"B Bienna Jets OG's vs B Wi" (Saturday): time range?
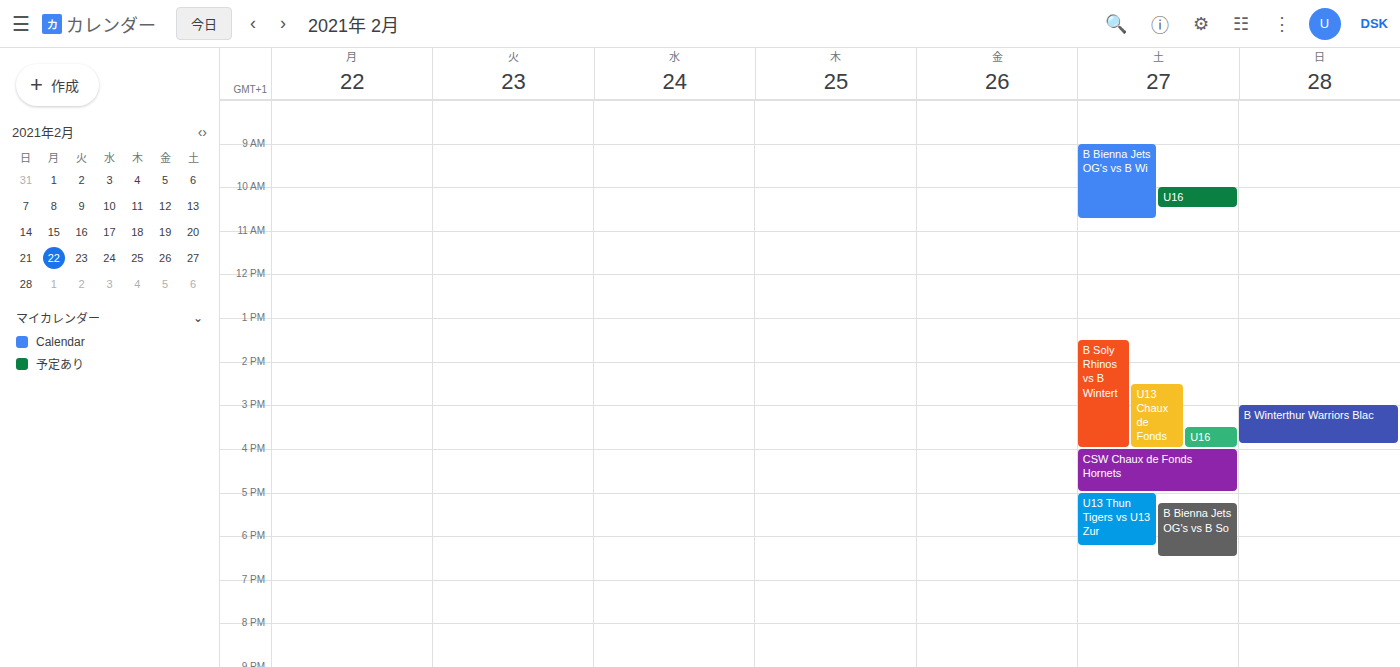
9:00 AM to 10:45 AM